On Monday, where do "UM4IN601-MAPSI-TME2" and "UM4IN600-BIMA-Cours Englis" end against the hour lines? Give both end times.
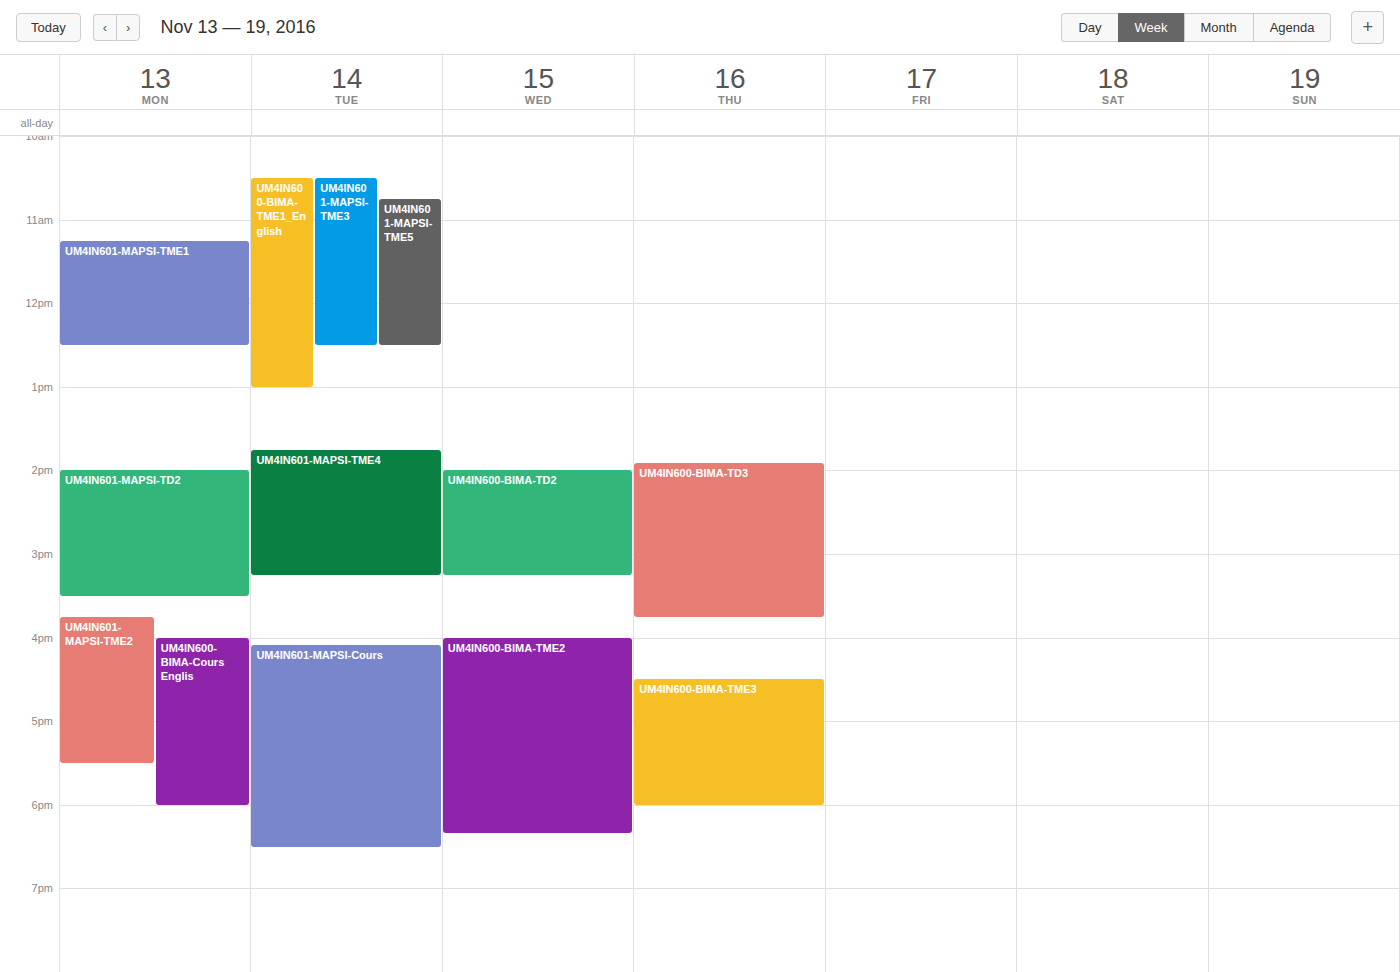
"UM4IN601-MAPSI-TME2": 5:30 PM, halfway between the 5 PM and 6 PM lines. "UM4IN600-BIMA-Cours Englis": 6:00 PM, exactly on the 6 PM line.